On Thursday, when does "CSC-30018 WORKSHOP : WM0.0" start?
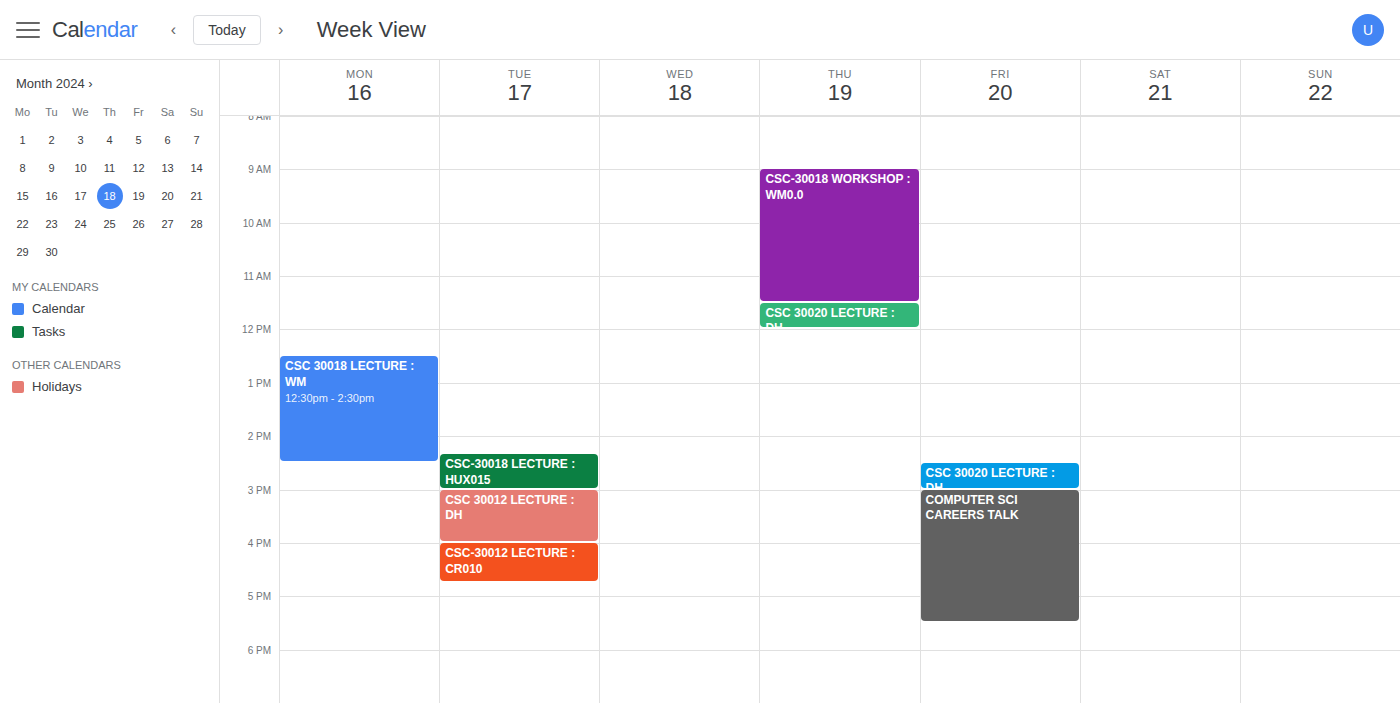
9:00 AM